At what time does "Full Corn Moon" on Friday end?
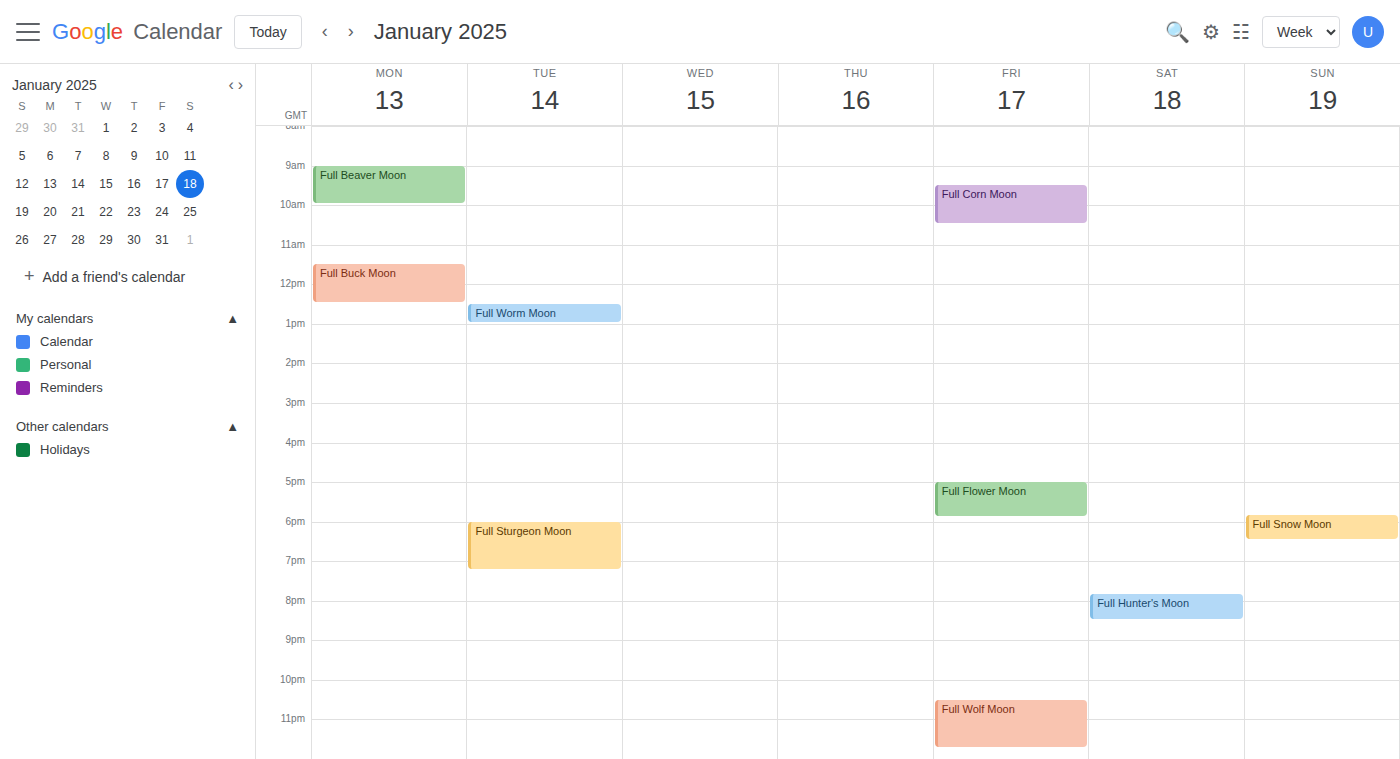
10:30 AM